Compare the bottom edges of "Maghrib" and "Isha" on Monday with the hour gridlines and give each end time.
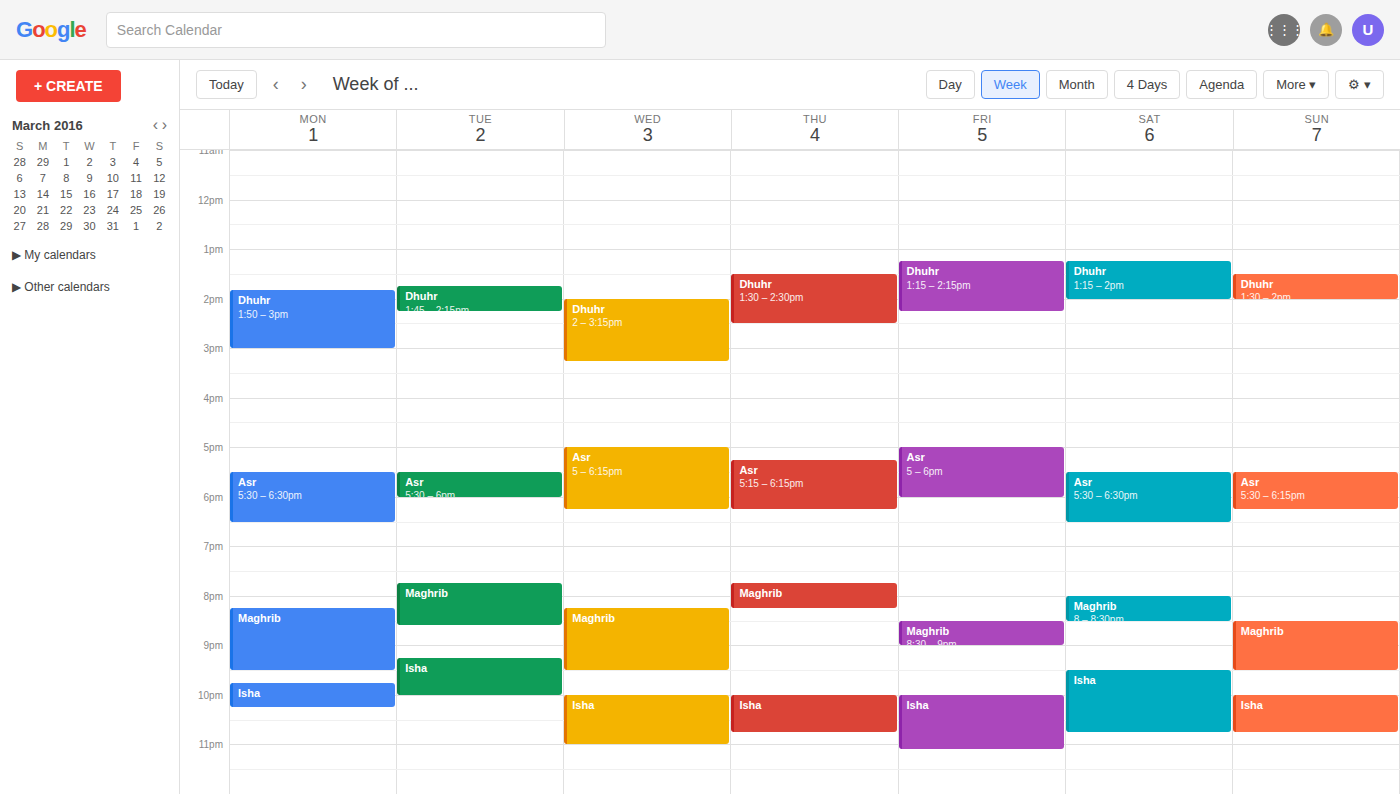
"Maghrib": 9:30 PM, halfway between the 9 PM and 10 PM lines. "Isha": 10:15 PM, neither: a quarter of the way from the 10 PM line to the 11 PM line.